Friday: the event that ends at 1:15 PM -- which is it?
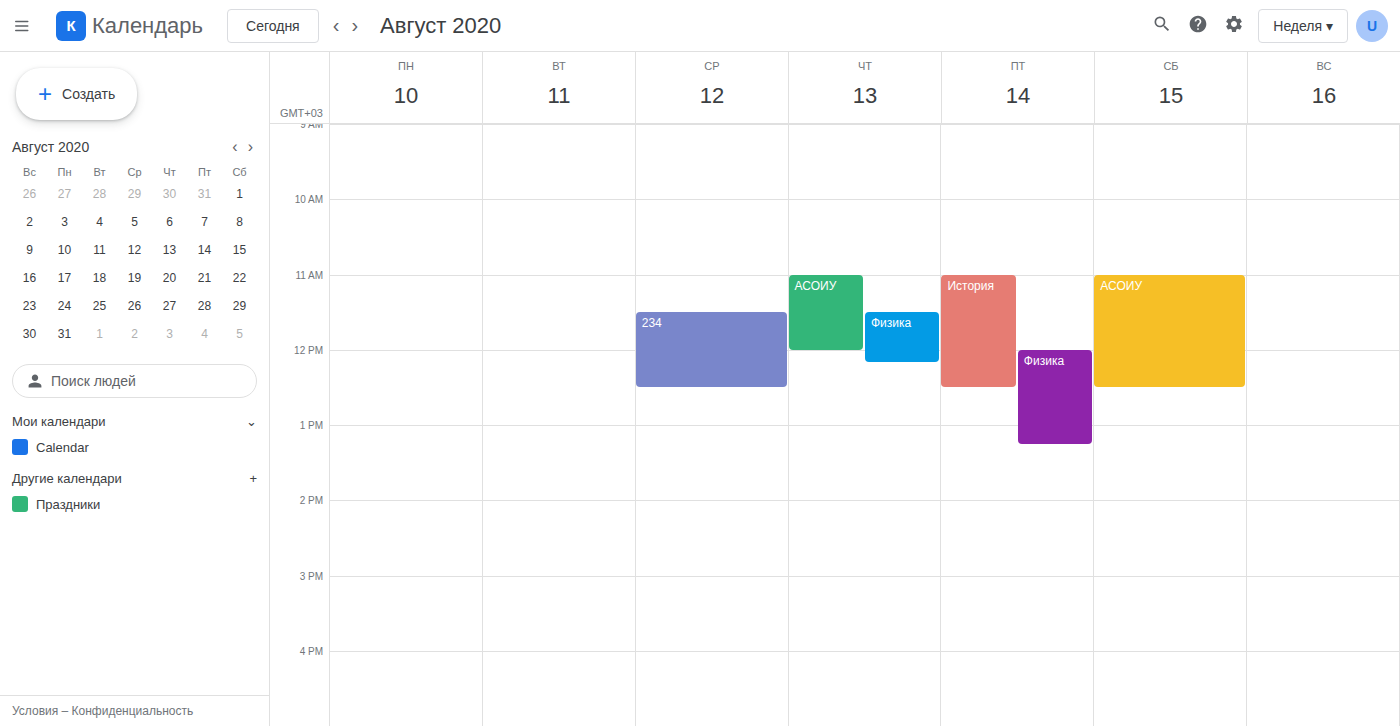
"Физика"